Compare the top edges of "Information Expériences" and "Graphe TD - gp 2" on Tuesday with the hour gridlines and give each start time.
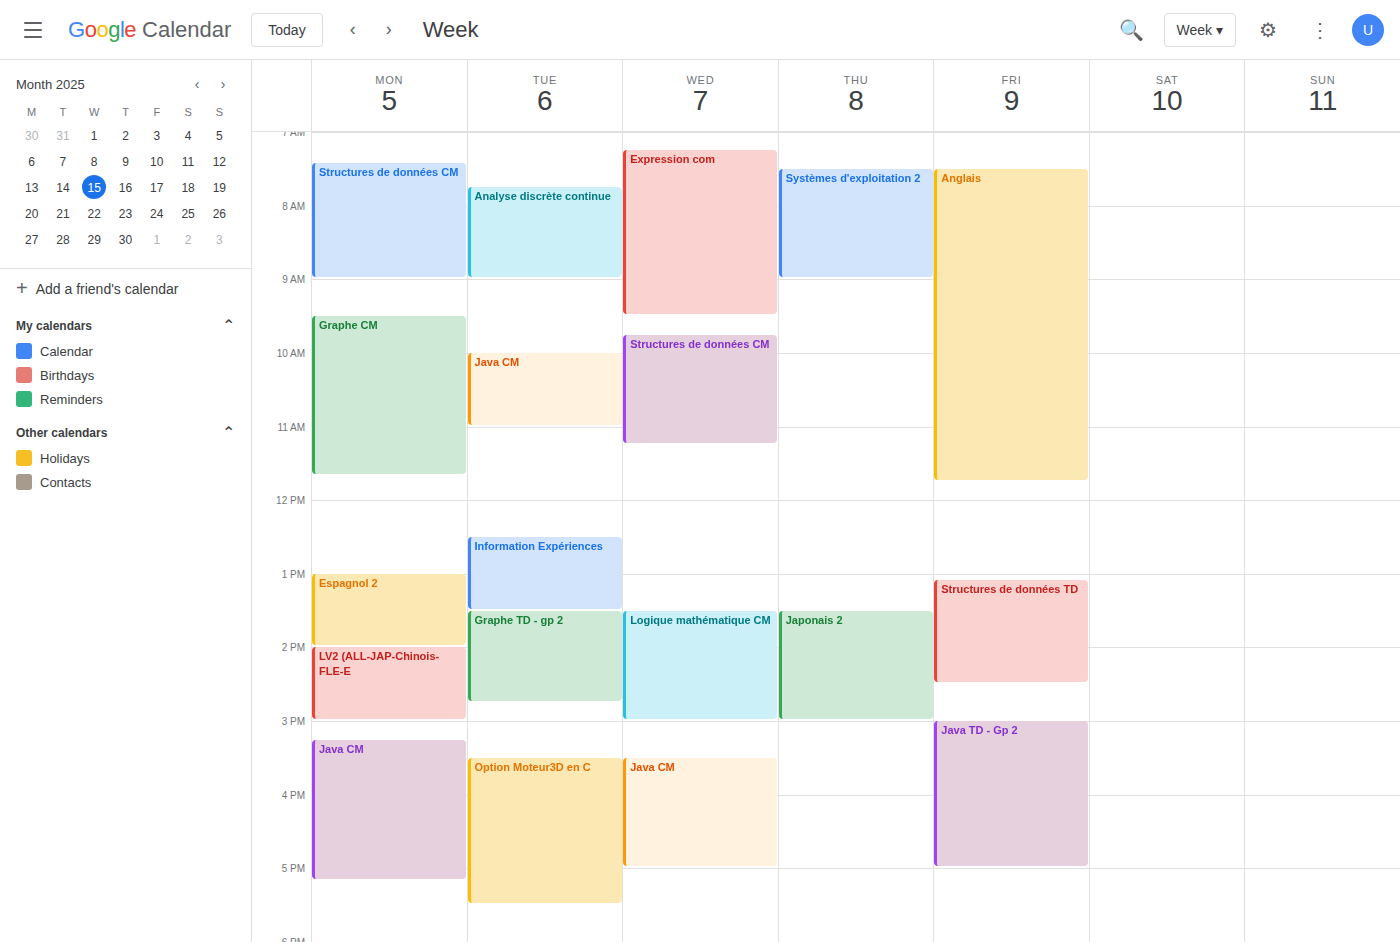
"Information Expériences": 12:30 PM, halfway between the 12 PM and 1 PM lines. "Graphe TD - gp 2": 1:30 PM, halfway between the 1 PM and 2 PM lines.